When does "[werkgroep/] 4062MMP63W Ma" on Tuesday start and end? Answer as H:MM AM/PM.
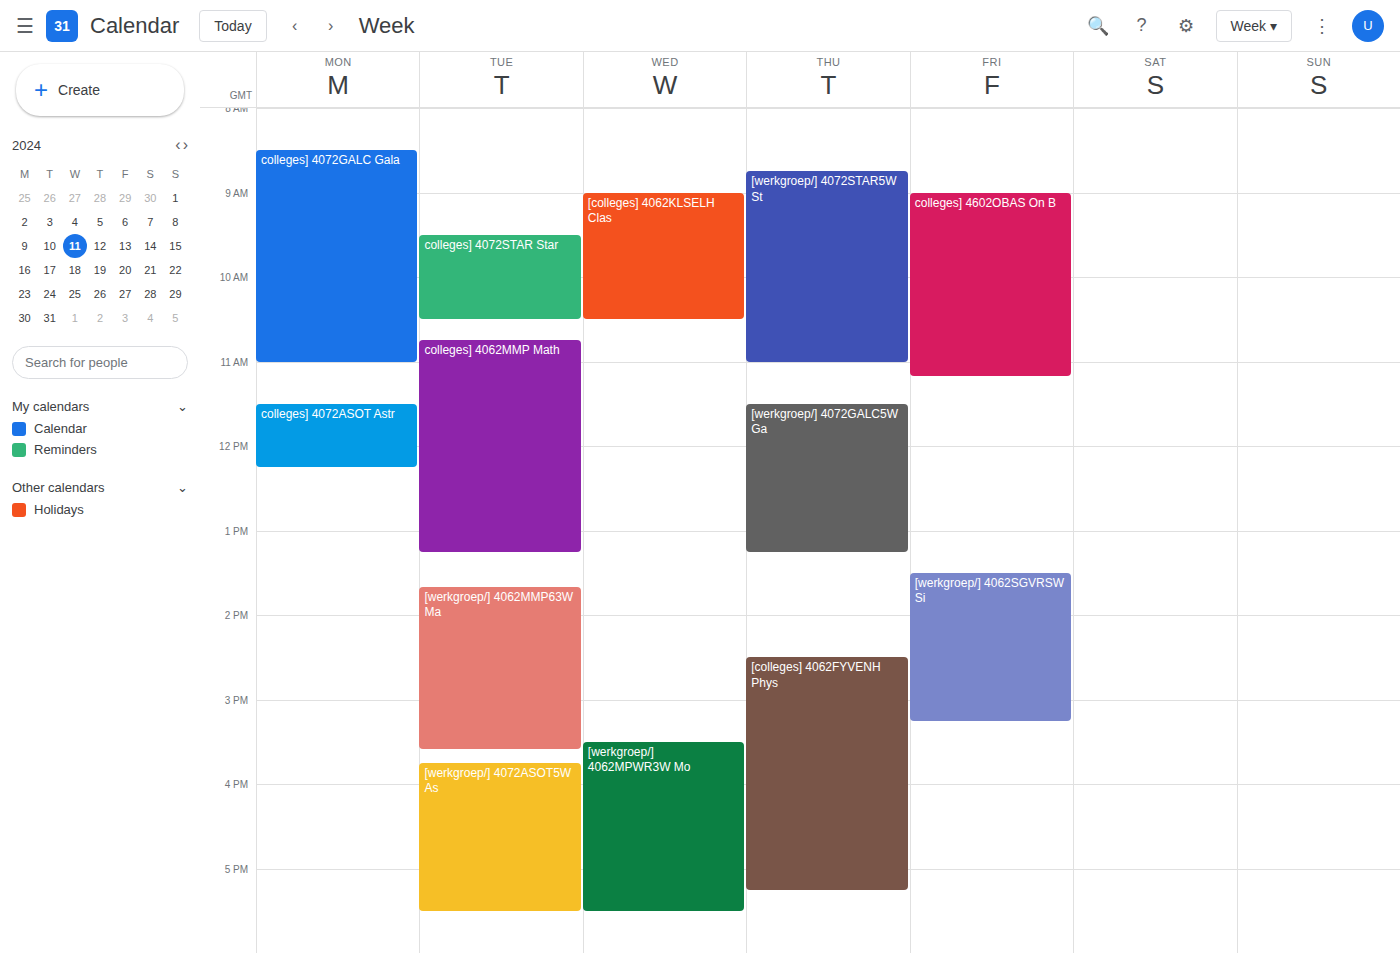
1:40 PM to 3:35 PM